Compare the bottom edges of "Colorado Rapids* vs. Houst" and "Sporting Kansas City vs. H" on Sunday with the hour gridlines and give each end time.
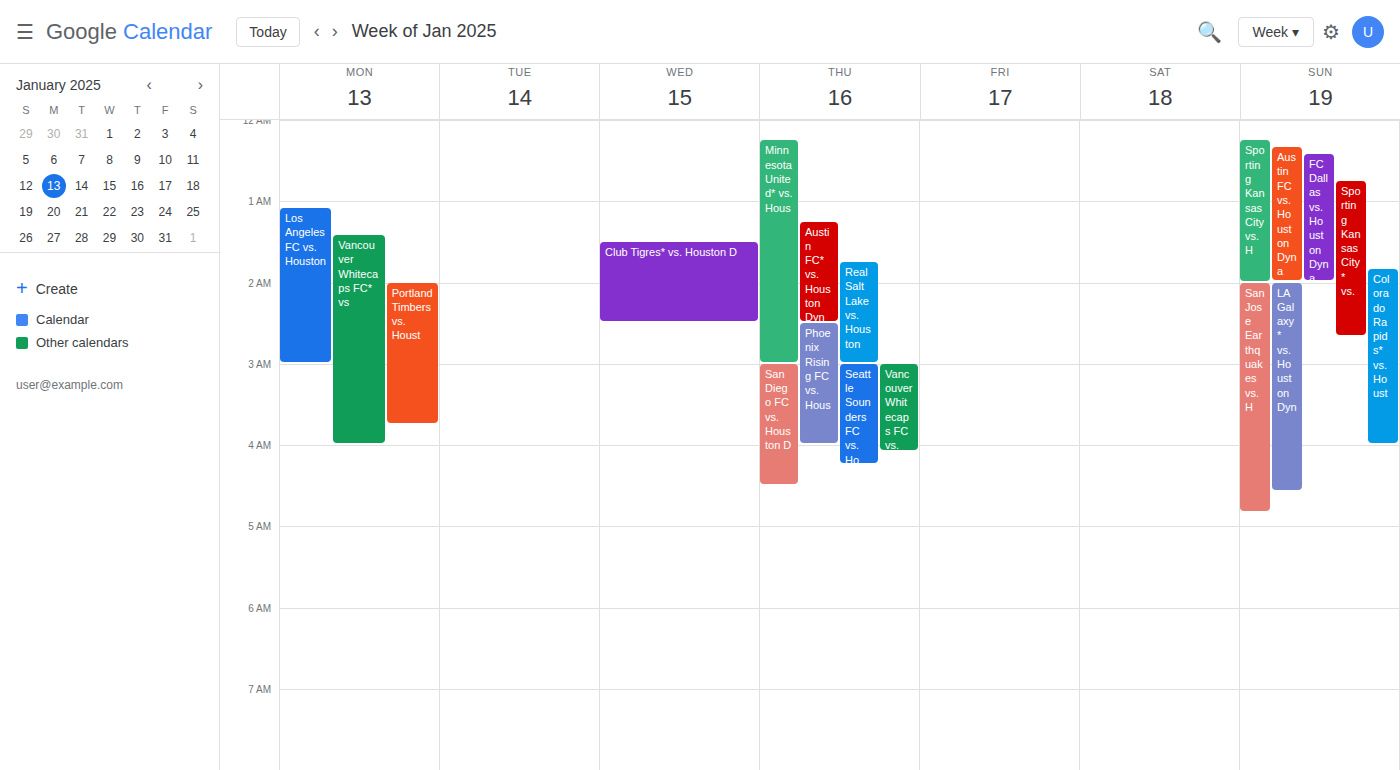
"Colorado Rapids* vs. Houst": 4:00 AM, exactly on the 4 AM line. "Sporting Kansas City vs. H": 2:00 AM, exactly on the 2 AM line.